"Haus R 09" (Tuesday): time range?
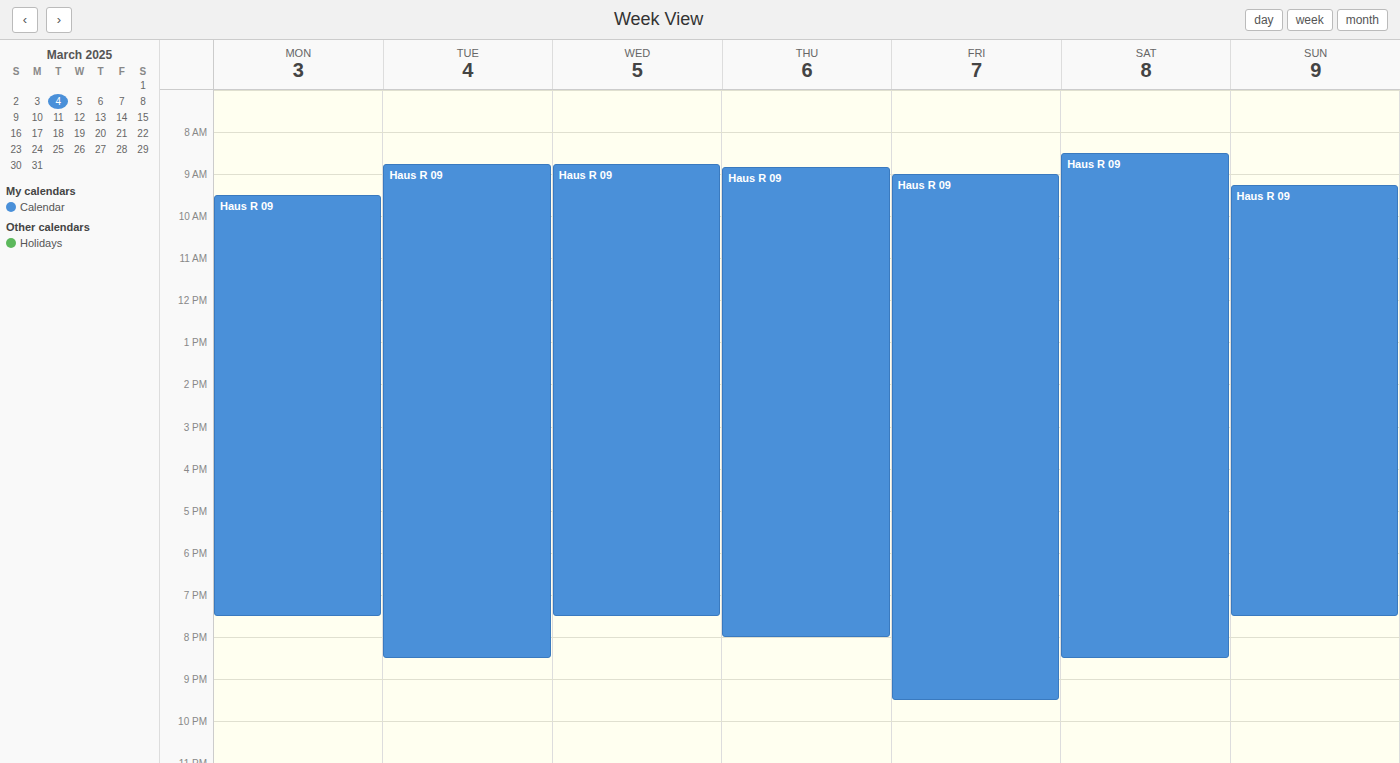
8:45 AM to 8:30 PM